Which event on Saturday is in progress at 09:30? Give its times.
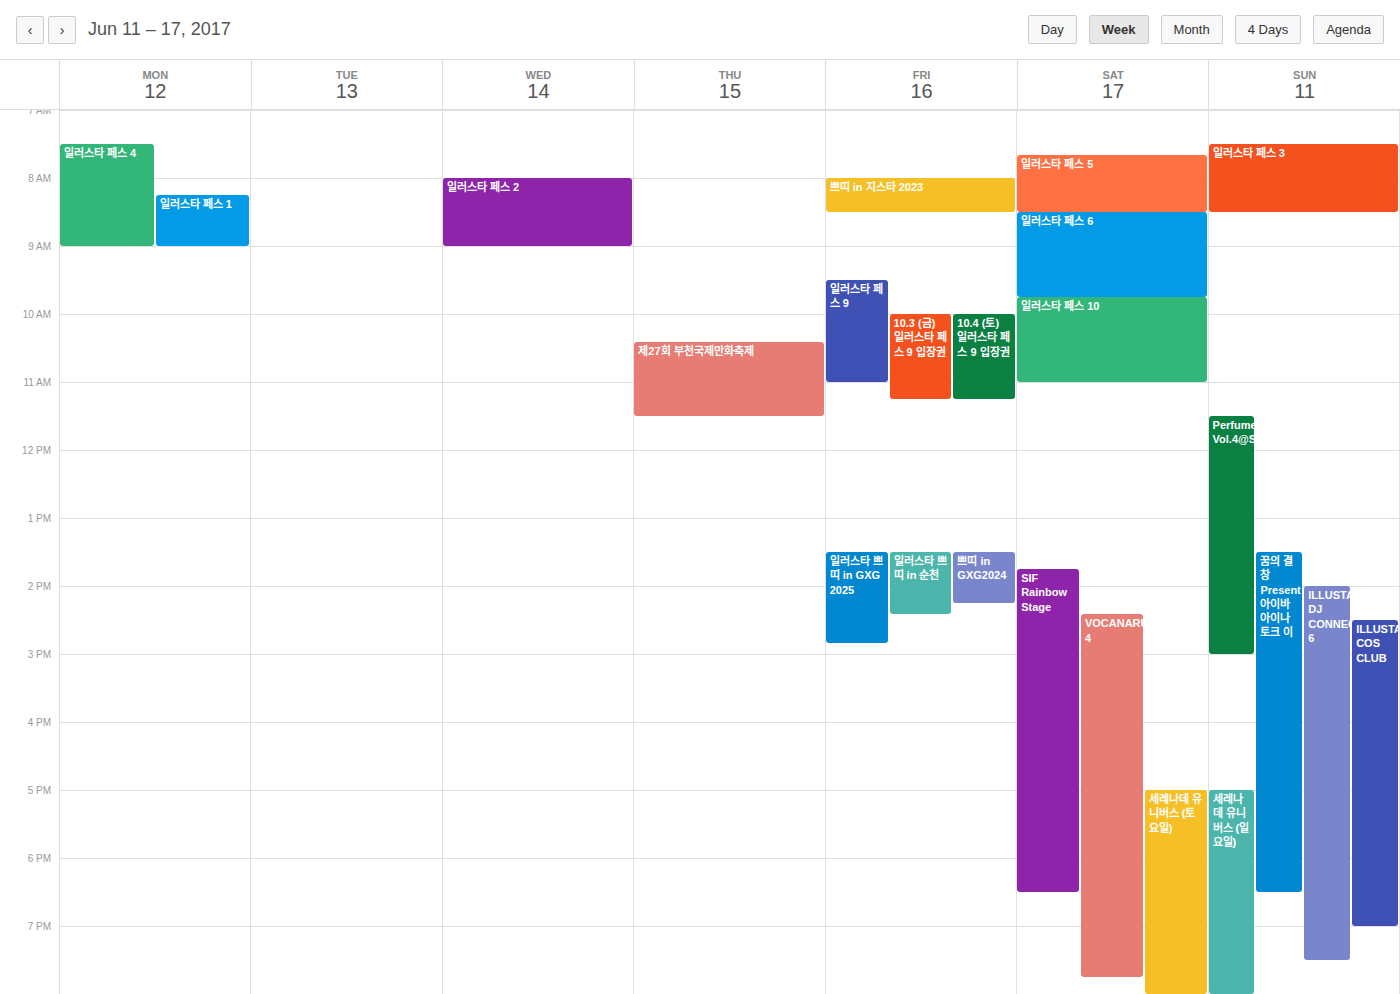
"일러스타 페스 6", 08:30 to 09:45